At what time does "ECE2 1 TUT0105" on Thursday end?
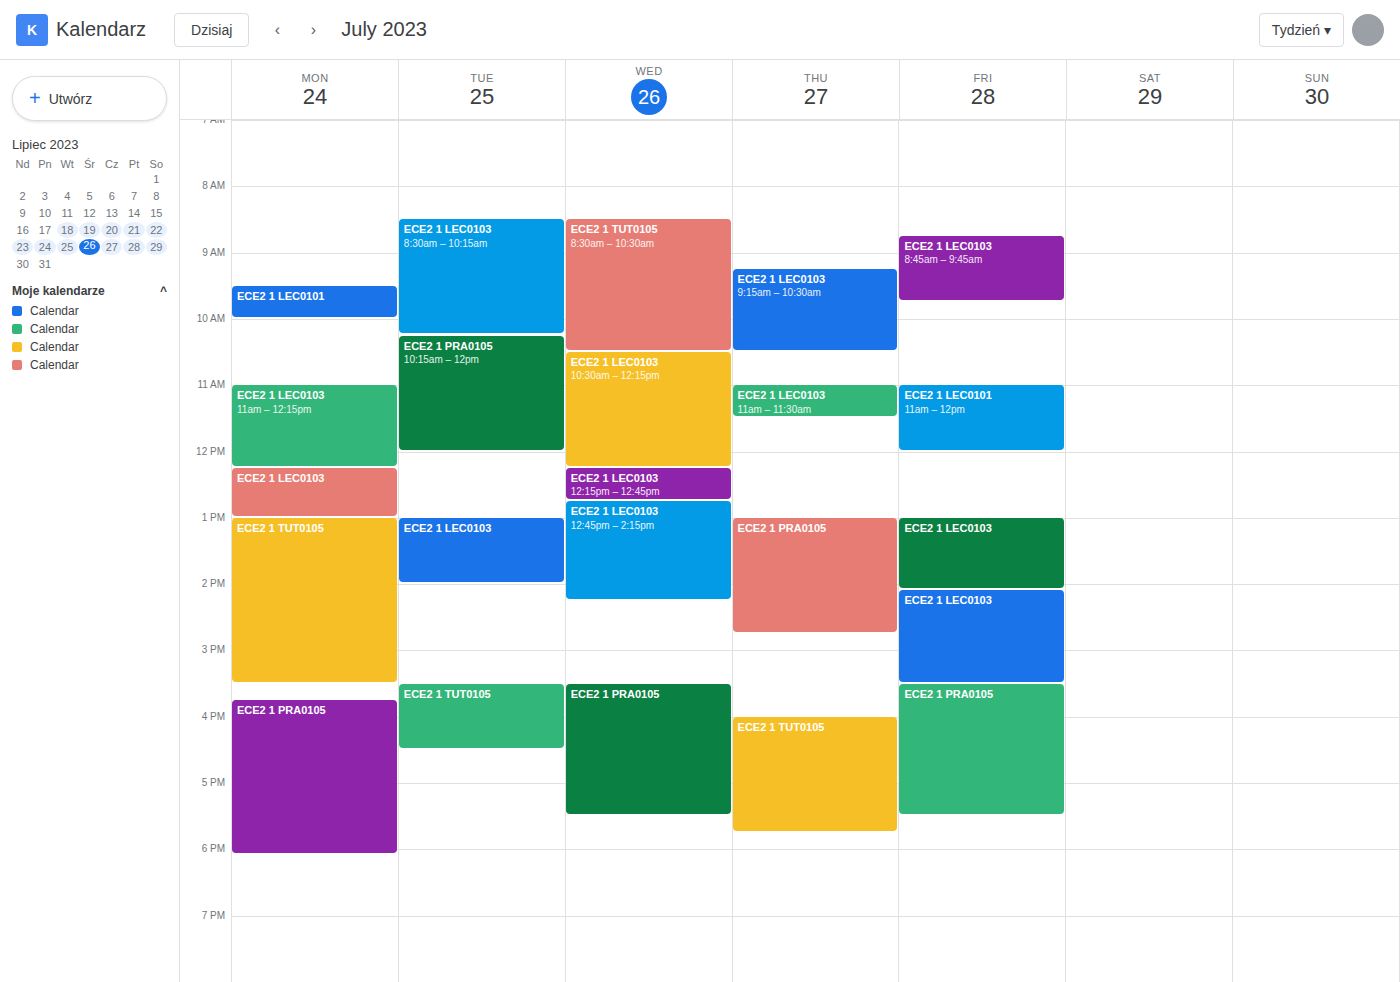
5:45 PM